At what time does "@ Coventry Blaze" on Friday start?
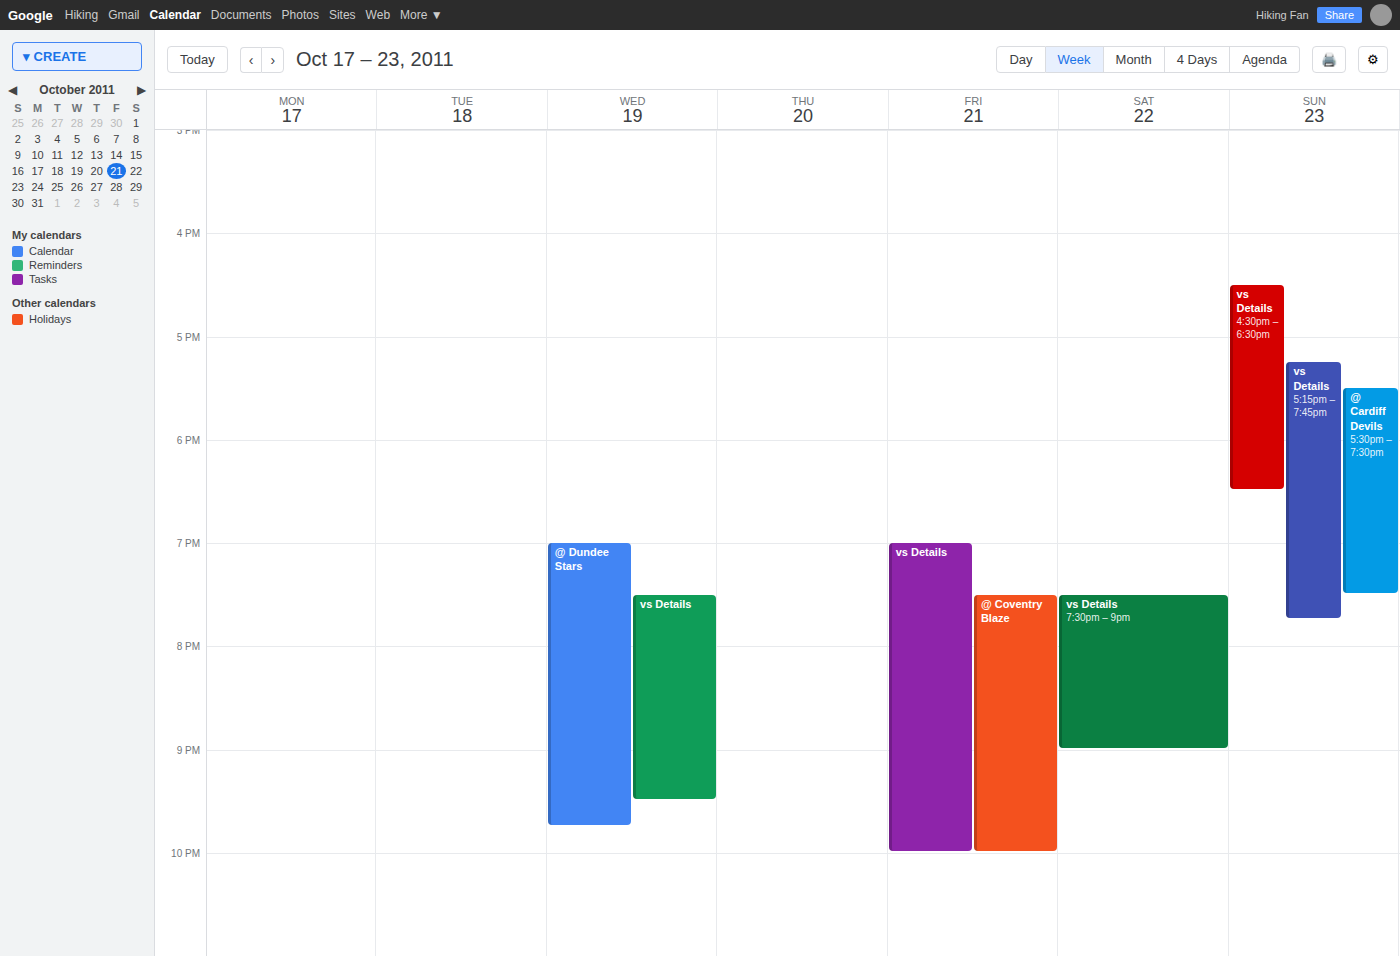
7:30 PM